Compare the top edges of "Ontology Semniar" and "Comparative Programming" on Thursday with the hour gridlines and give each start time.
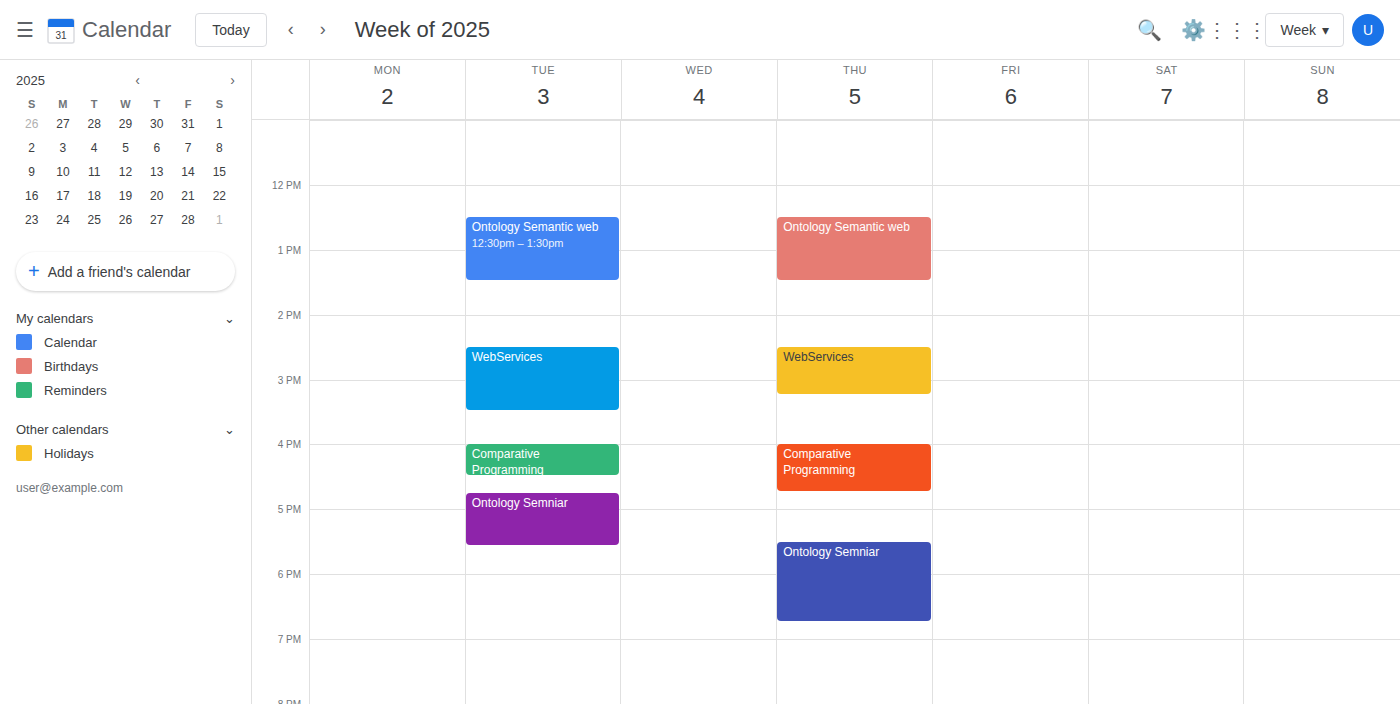
"Ontology Semniar": 5:30 PM, halfway between the 5 PM and 6 PM lines. "Comparative Programming": 4:00 PM, exactly on the 4 PM line.